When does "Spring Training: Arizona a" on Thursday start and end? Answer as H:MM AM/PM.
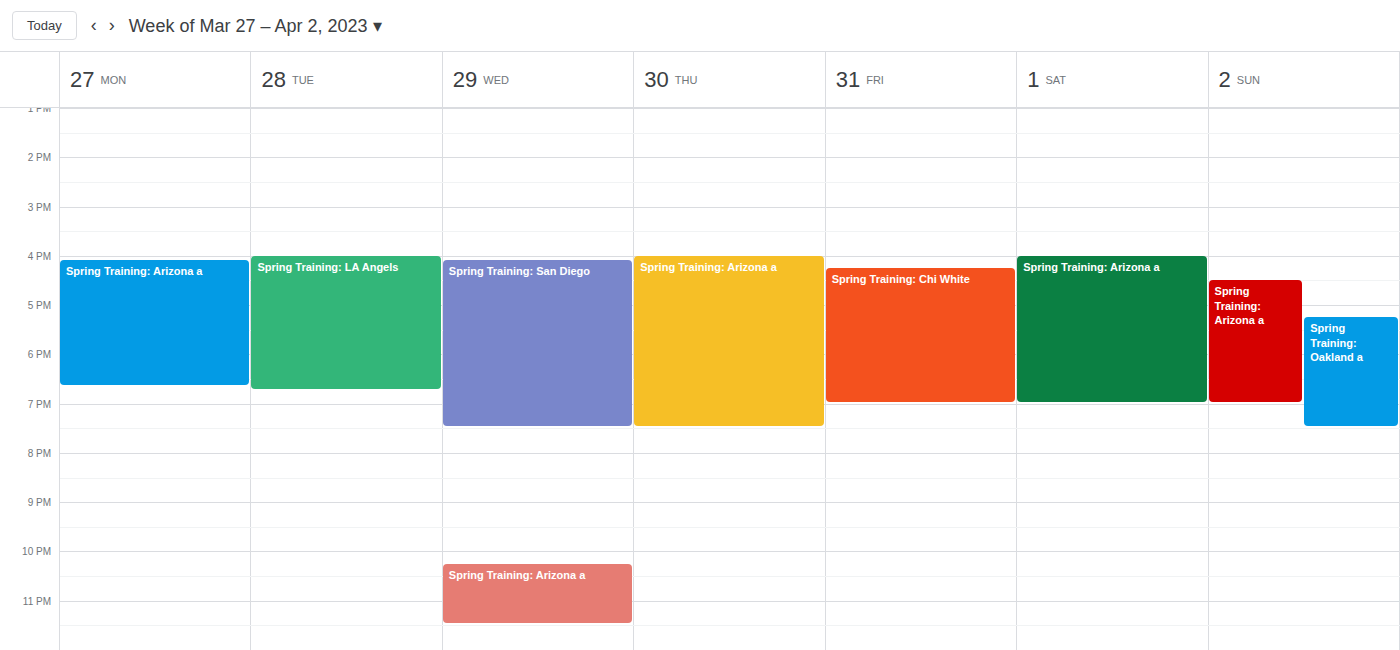
4:00 PM to 7:30 PM